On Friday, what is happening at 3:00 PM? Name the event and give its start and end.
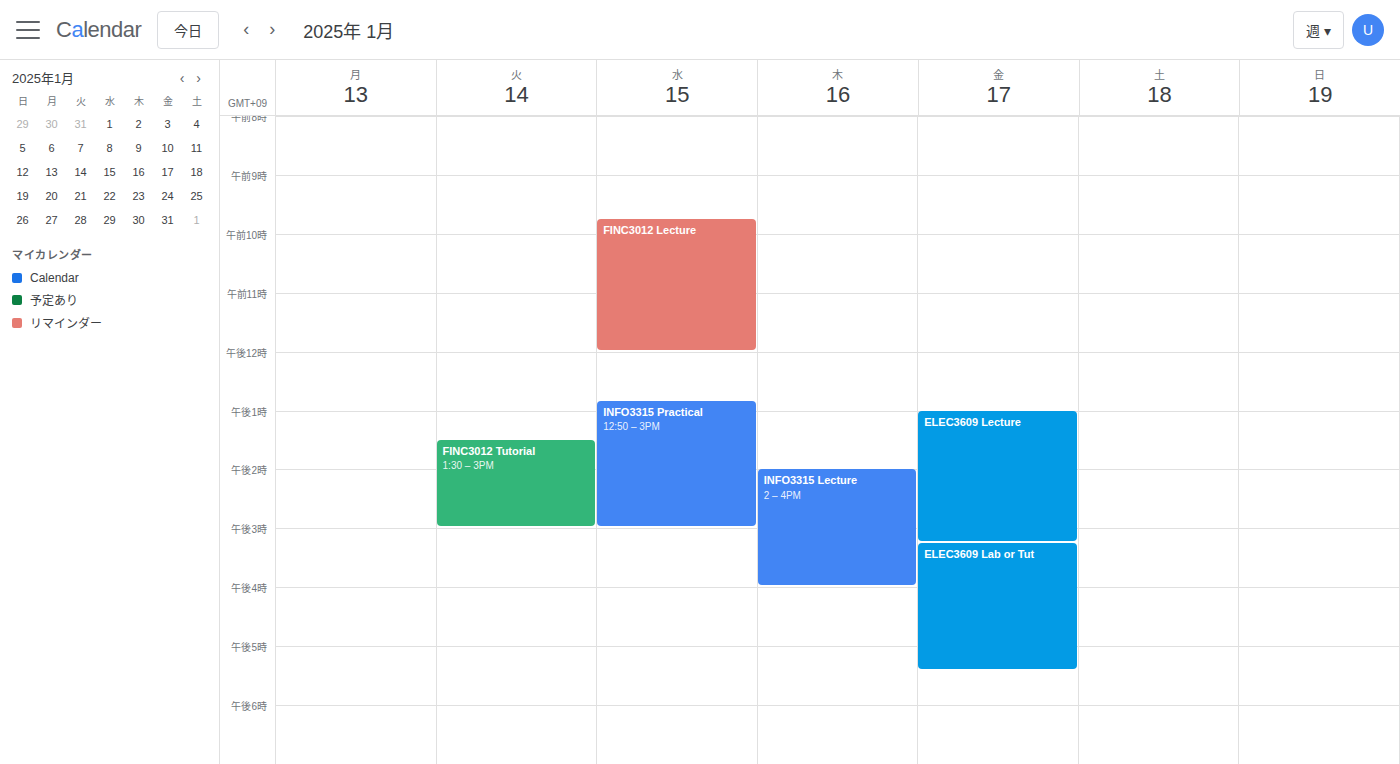
"ELEC3609 Lecture", 1:00 PM to 3:15 PM